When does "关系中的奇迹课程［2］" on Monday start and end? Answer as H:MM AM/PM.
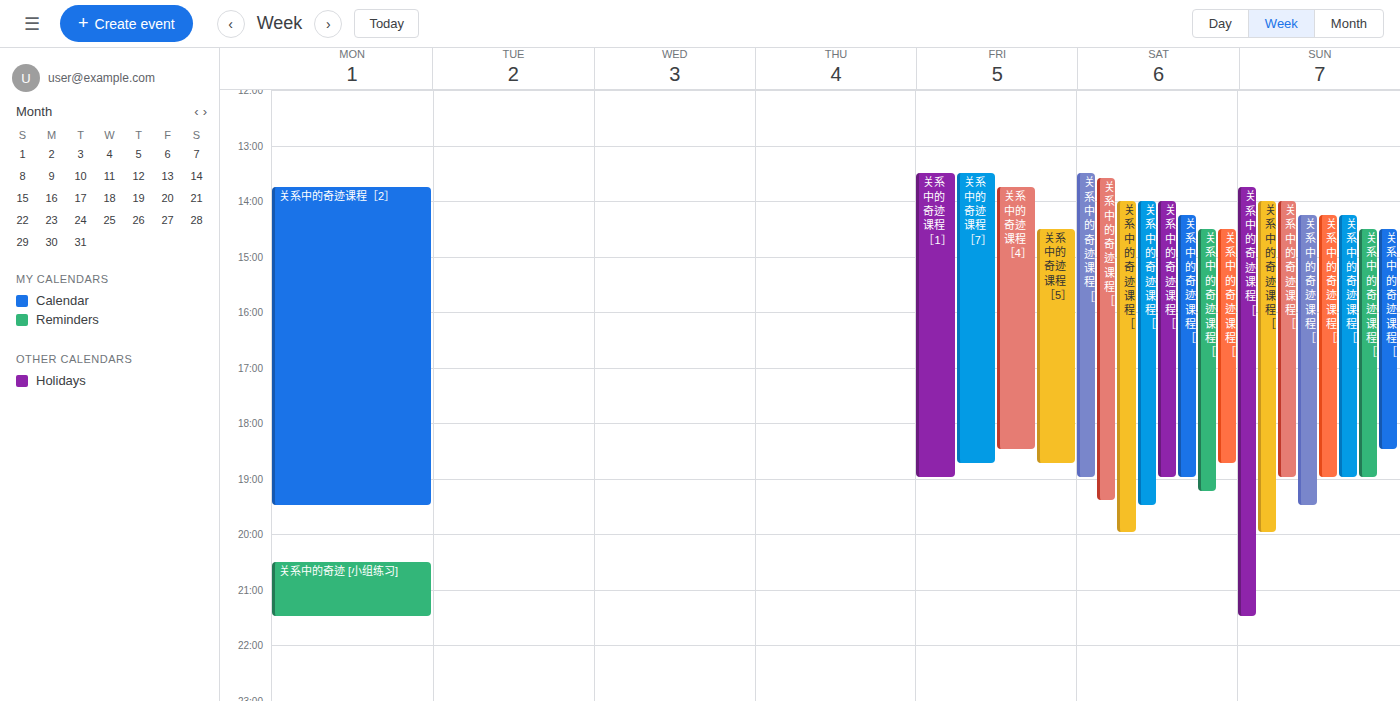
1:45 PM to 7:30 PM